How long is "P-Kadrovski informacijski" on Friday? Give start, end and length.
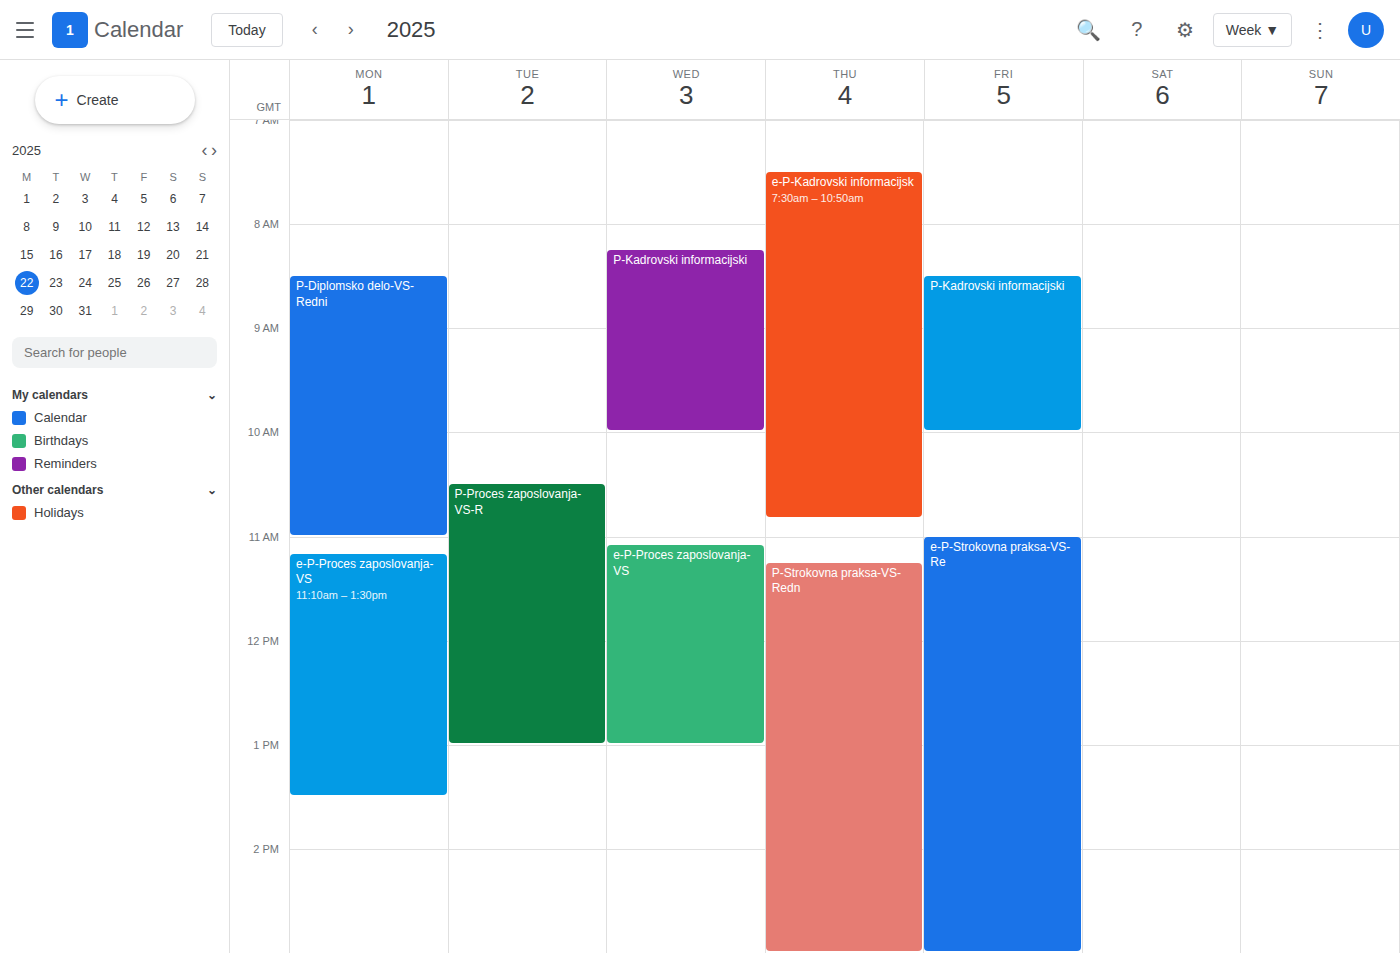
8:30 AM to 10:00 AM, 1 hour 30 minutes